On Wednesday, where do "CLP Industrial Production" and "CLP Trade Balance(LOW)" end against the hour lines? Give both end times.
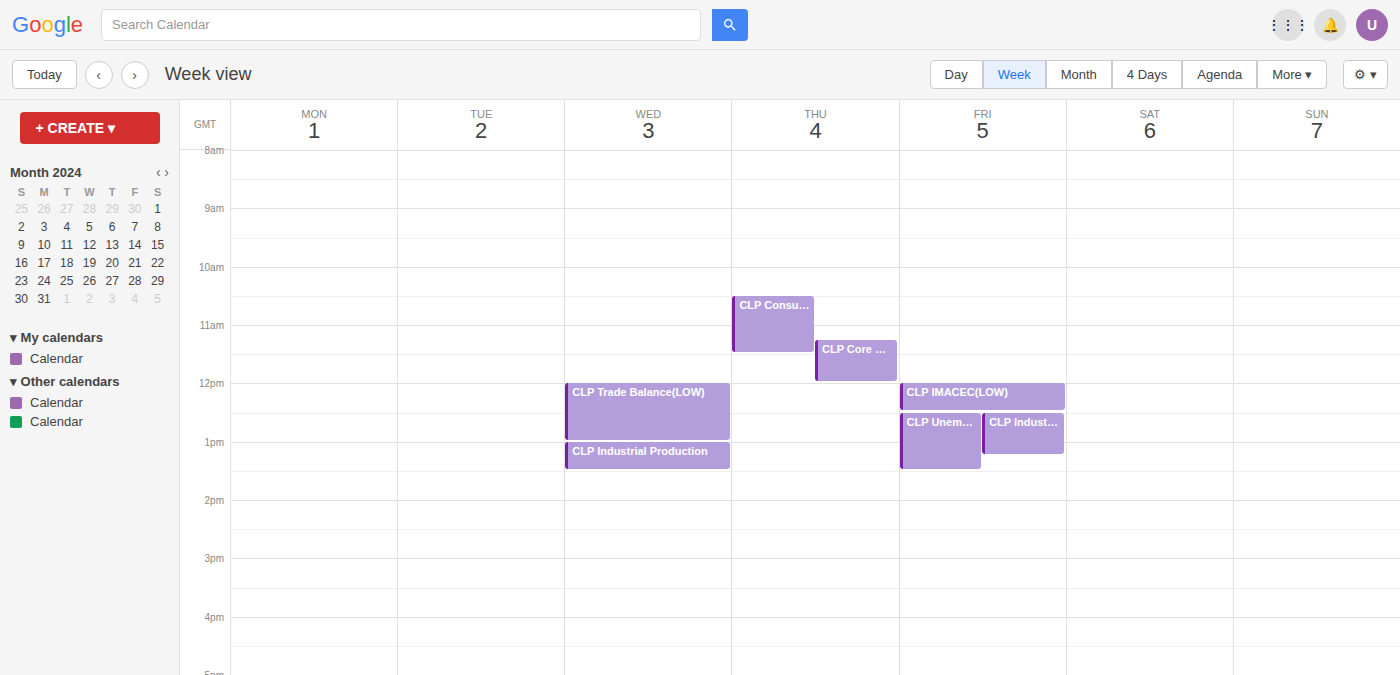
"CLP Industrial Production": 1:30 PM, halfway between the 1 PM and 2 PM lines. "CLP Trade Balance(LOW)": 1:00 PM, exactly on the 1 PM line.